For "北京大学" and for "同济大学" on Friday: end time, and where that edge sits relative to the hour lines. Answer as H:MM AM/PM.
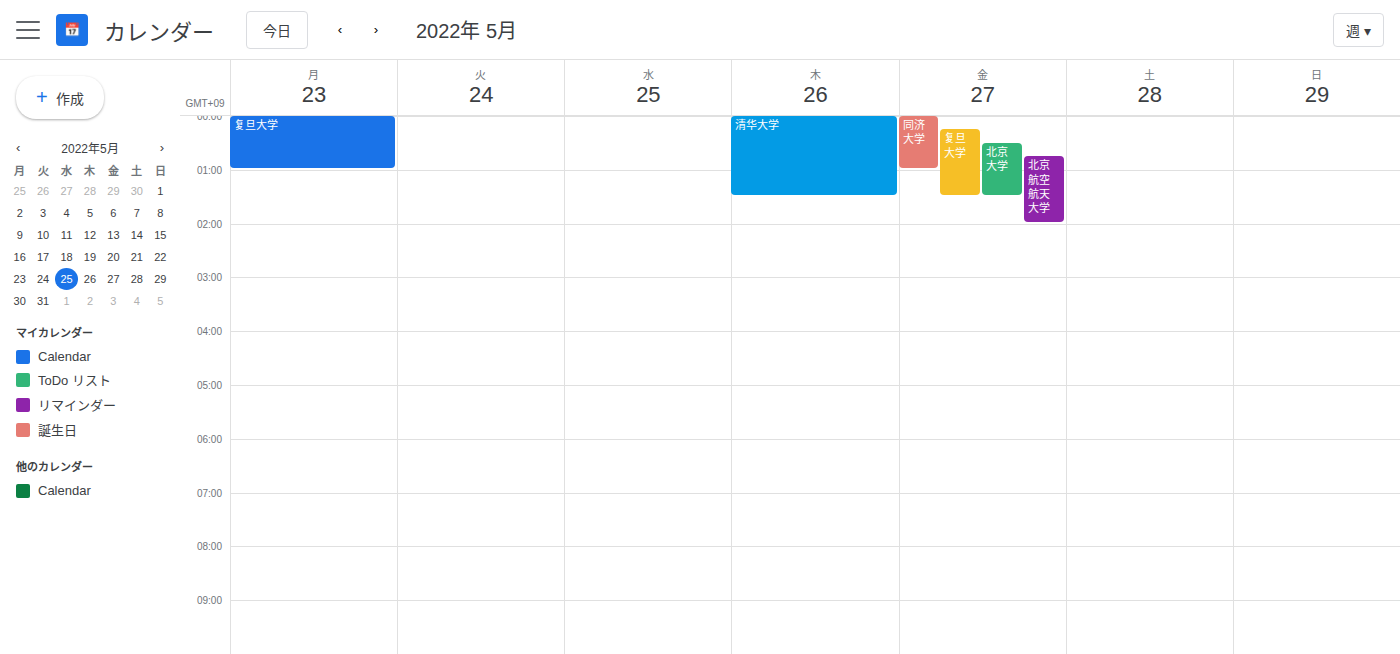
"北京大学": 1:30 AM, halfway between the 1 AM and 2 AM lines. "同济大学": 1:00 AM, exactly on the 1 AM line.